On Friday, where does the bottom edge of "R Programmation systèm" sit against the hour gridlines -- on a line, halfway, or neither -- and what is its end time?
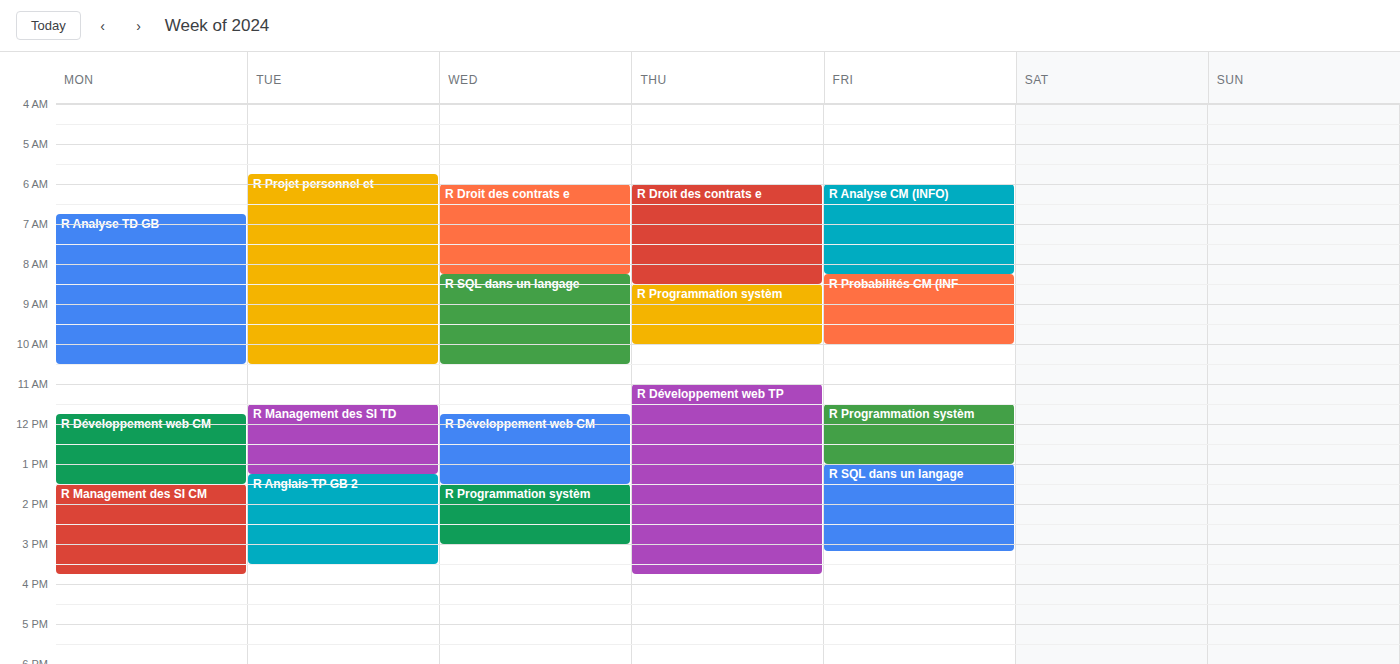
13:00 -- exactly on the 13:00 line.